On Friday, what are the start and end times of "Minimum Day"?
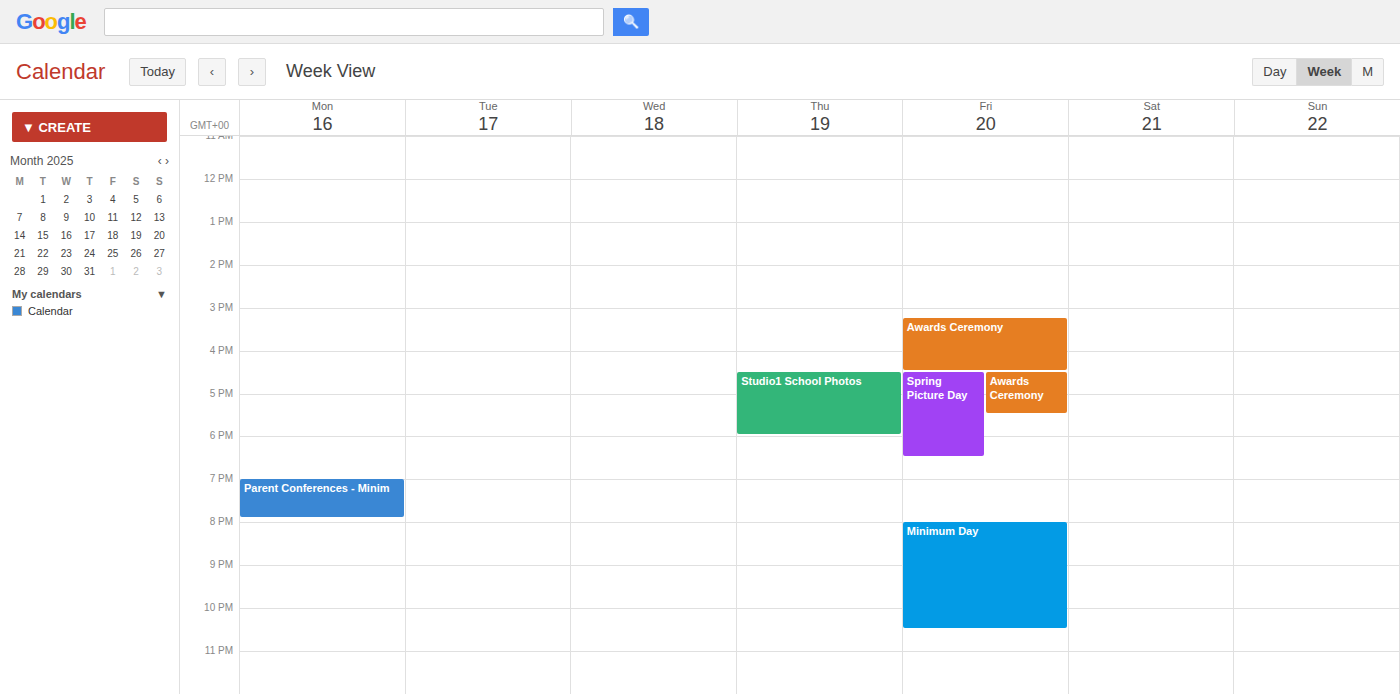
8:00 PM to 10:30 PM